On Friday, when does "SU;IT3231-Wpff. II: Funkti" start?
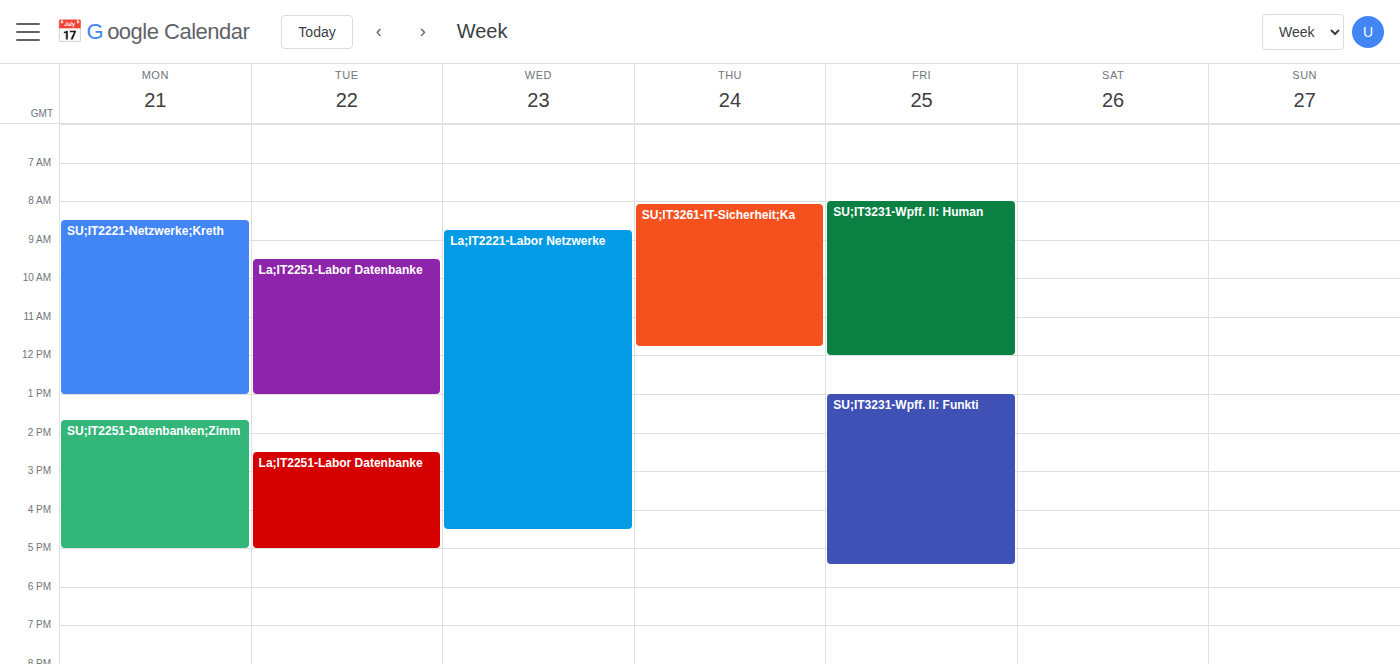
1:00 PM